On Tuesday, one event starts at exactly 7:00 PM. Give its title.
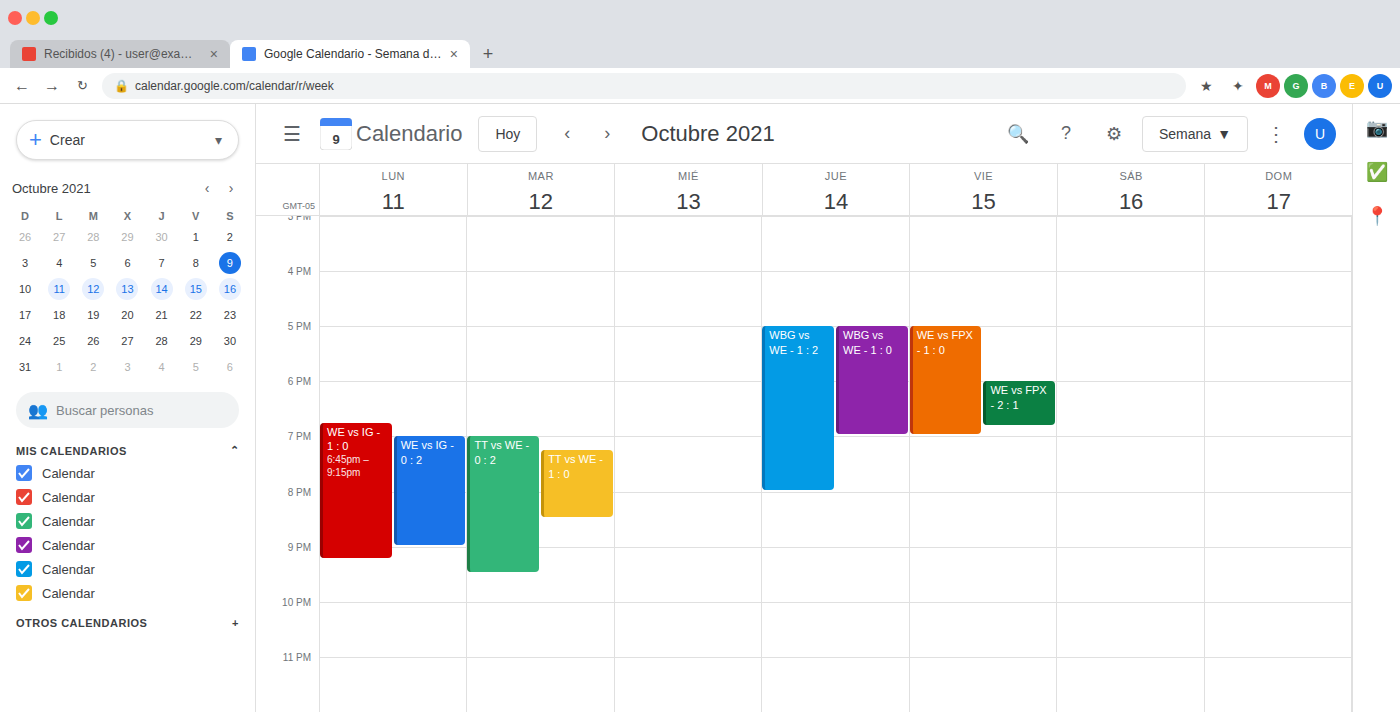
"TT vs WE - 0 : 2"